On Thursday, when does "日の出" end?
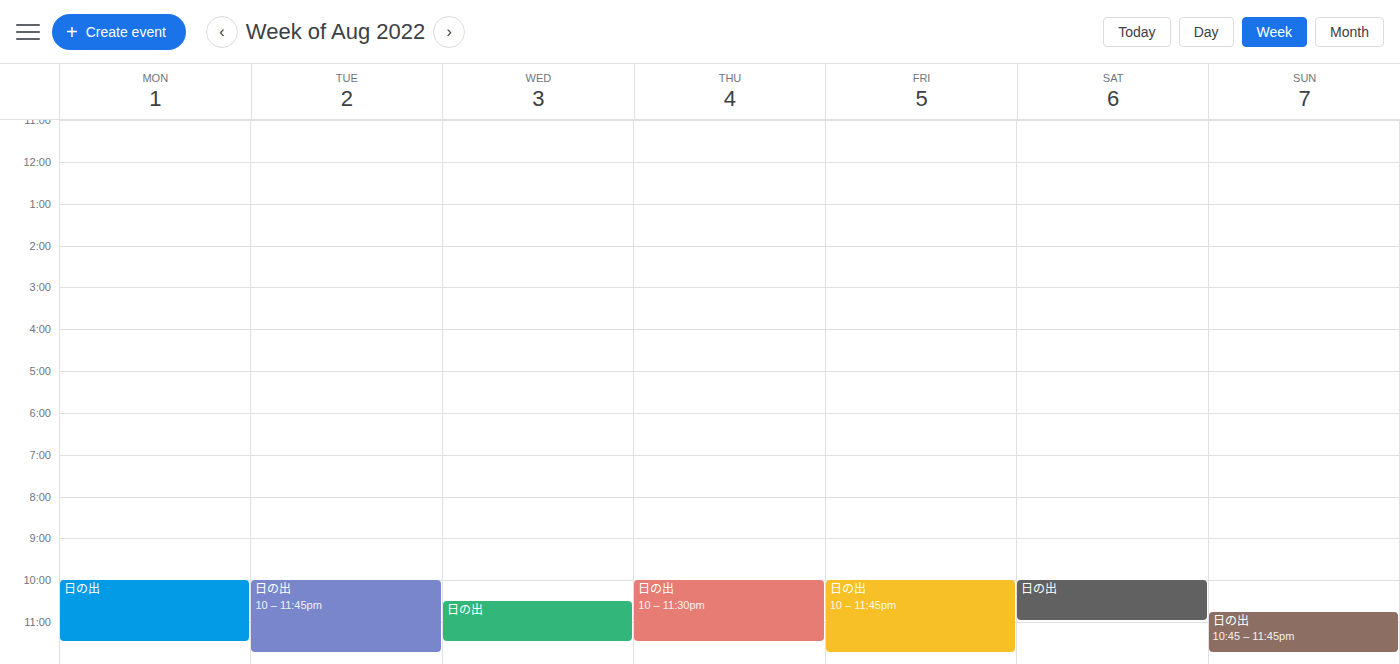
23:30